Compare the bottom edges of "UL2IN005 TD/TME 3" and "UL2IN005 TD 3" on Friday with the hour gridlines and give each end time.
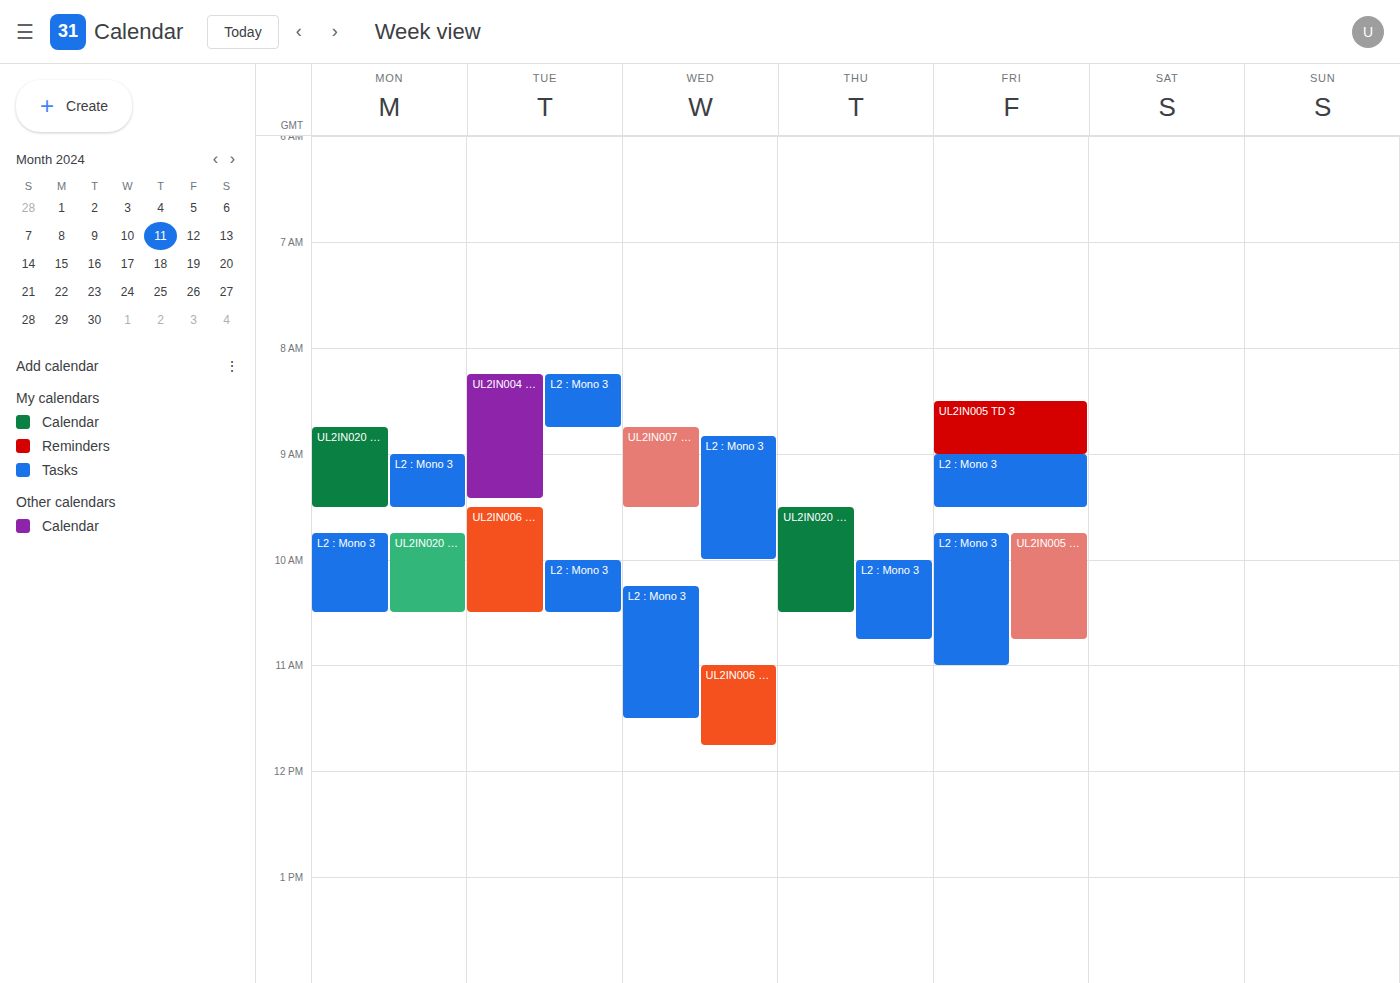
"UL2IN005 TD/TME 3": 10:45 AM, neither: three quarters of the way from the 10 AM line to the 11 AM line. "UL2IN005 TD 3": 9:00 AM, exactly on the 9 AM line.